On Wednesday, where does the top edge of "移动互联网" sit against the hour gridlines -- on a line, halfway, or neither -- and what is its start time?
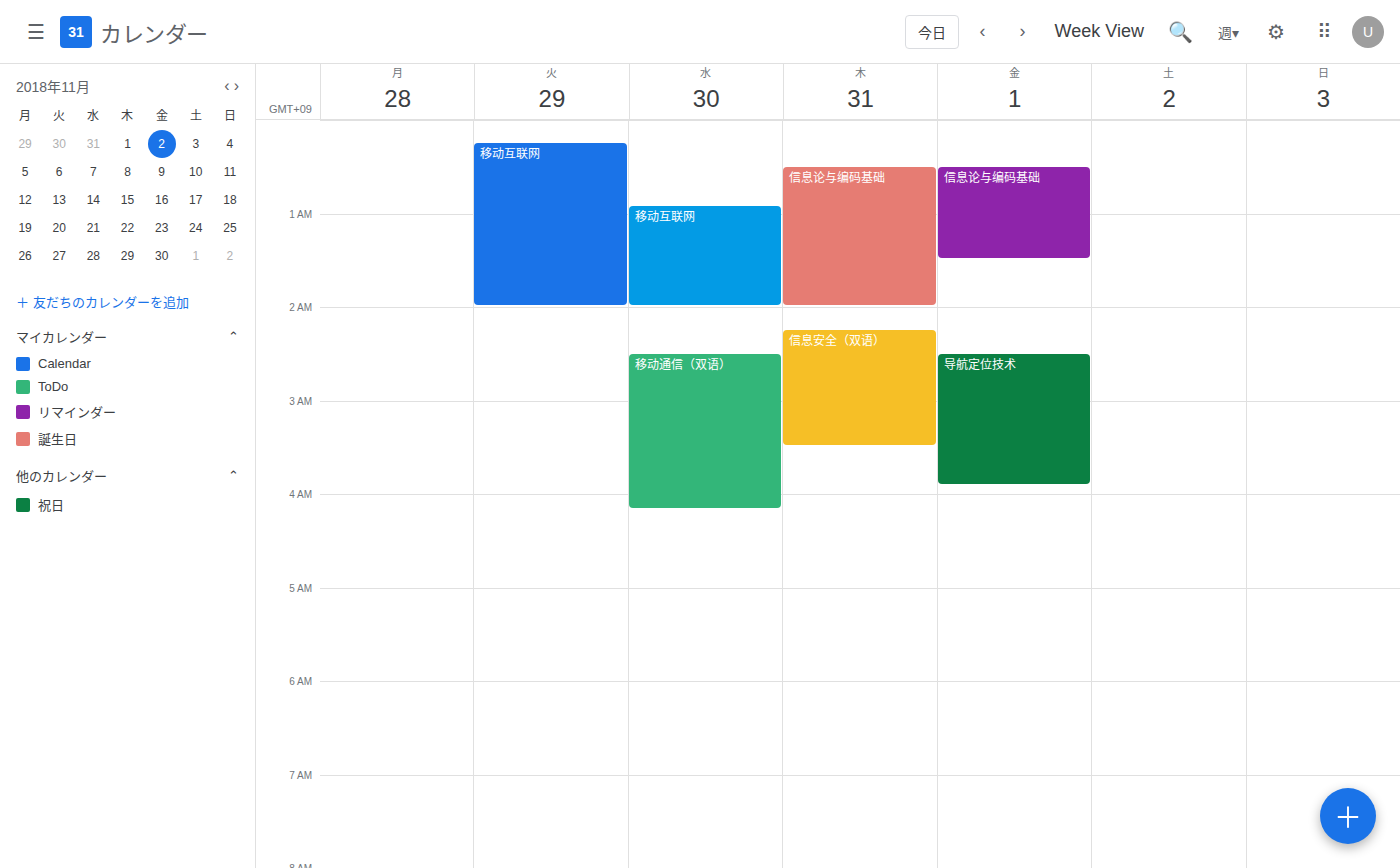
12:55 AM -- neither: 55 minutes below the 12 AM line and 5 minutes above the 1 AM line.